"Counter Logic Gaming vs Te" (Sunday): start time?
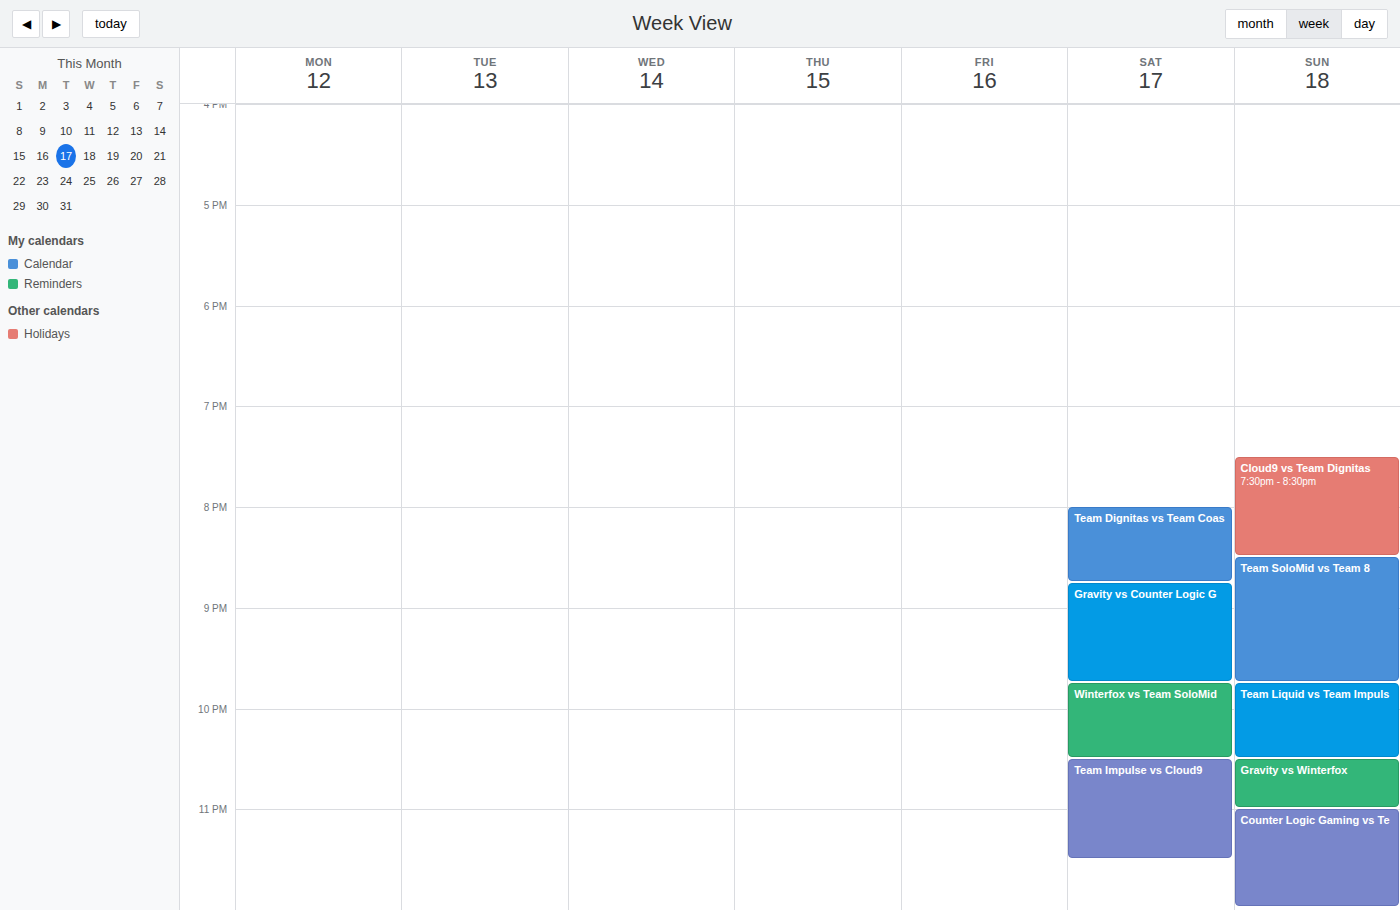
11:00 PM